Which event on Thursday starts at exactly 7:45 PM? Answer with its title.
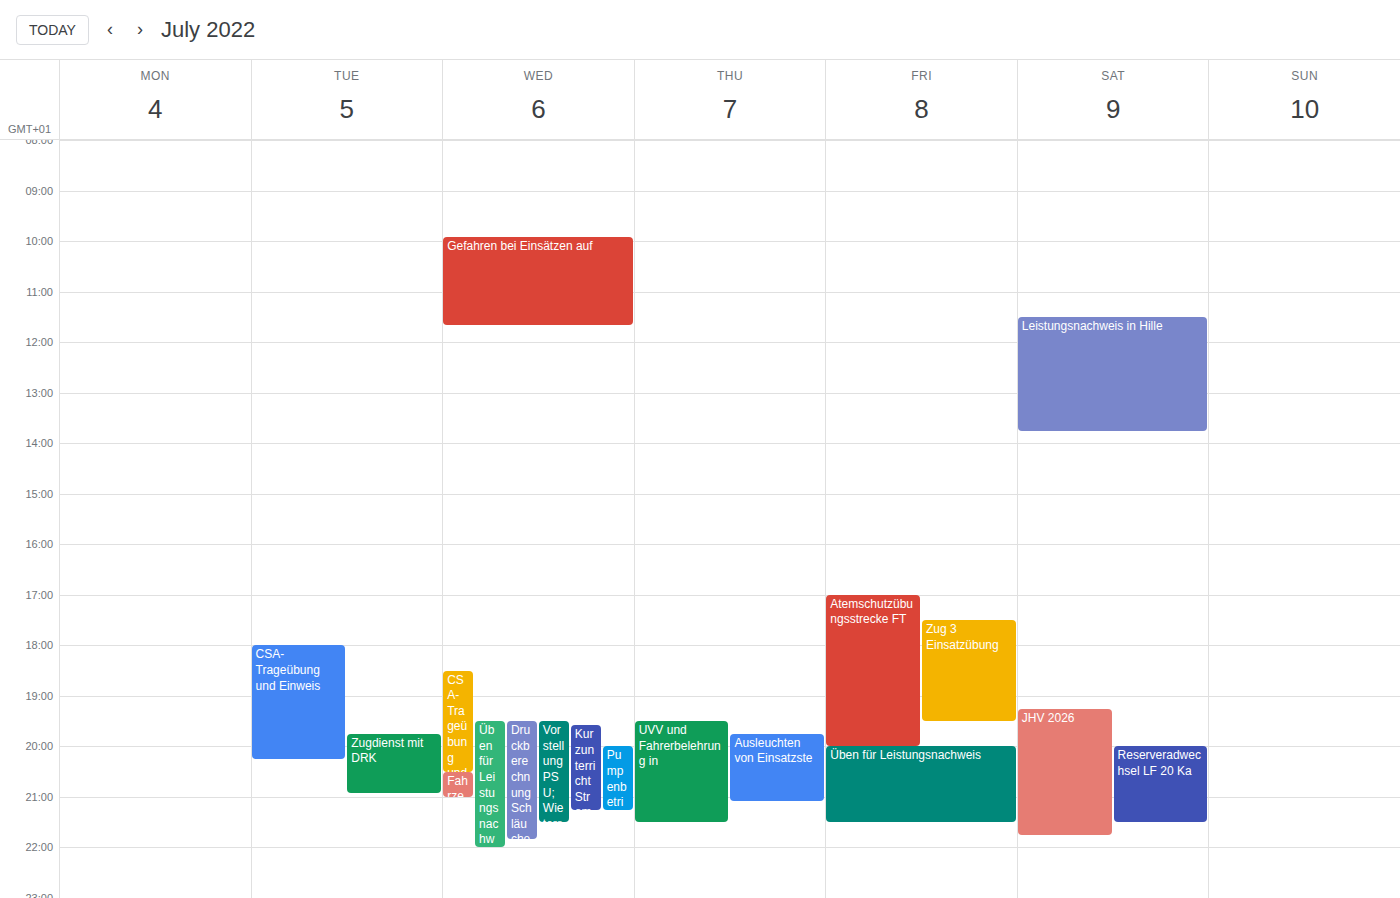
"Ausleuchten von Einsatzste"